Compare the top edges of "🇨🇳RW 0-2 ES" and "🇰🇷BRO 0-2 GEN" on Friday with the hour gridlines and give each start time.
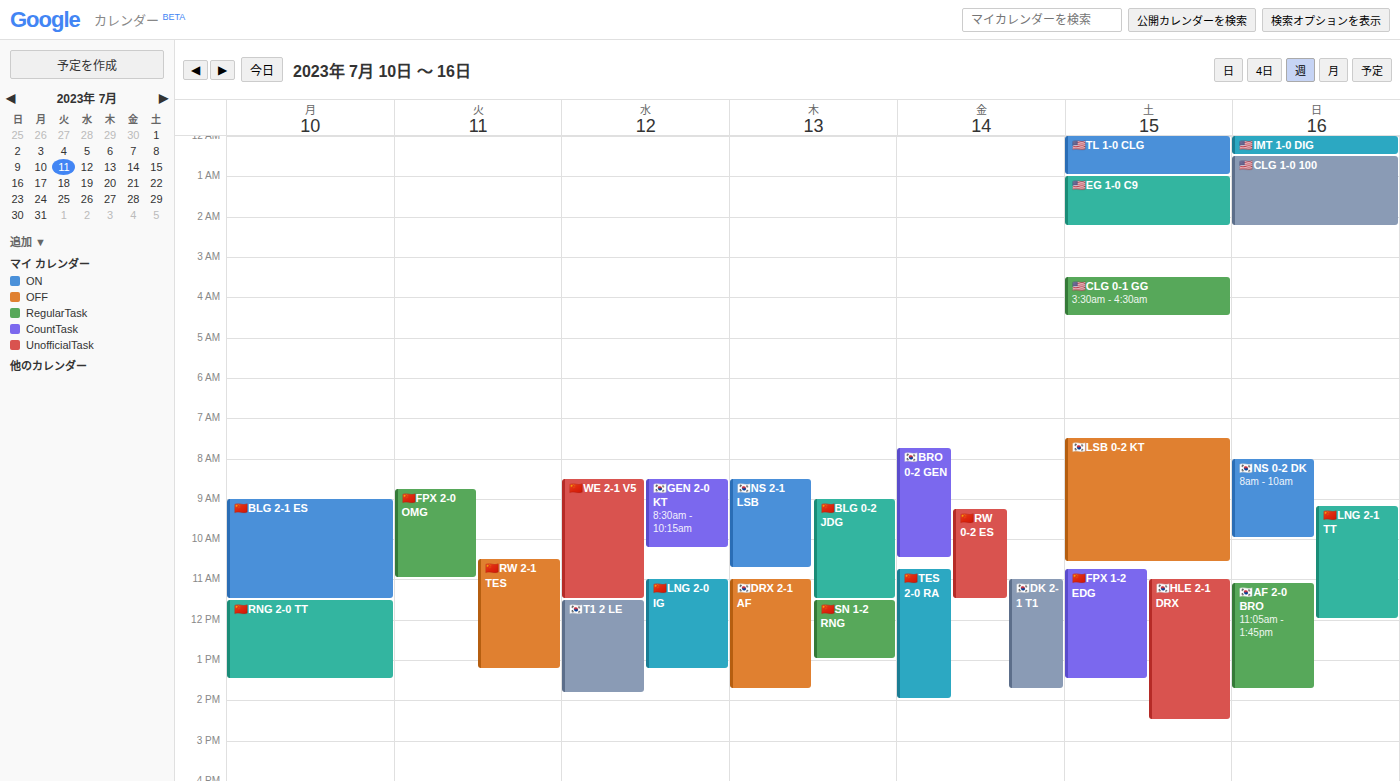
"🇨🇳RW 0-2 ES": 9:15 AM, neither: a quarter of the way from the 9 AM line to the 10 AM line. "🇰🇷BRO 0-2 GEN": 7:45 AM, neither: three quarters of the way from the 7 AM line to the 8 AM line.